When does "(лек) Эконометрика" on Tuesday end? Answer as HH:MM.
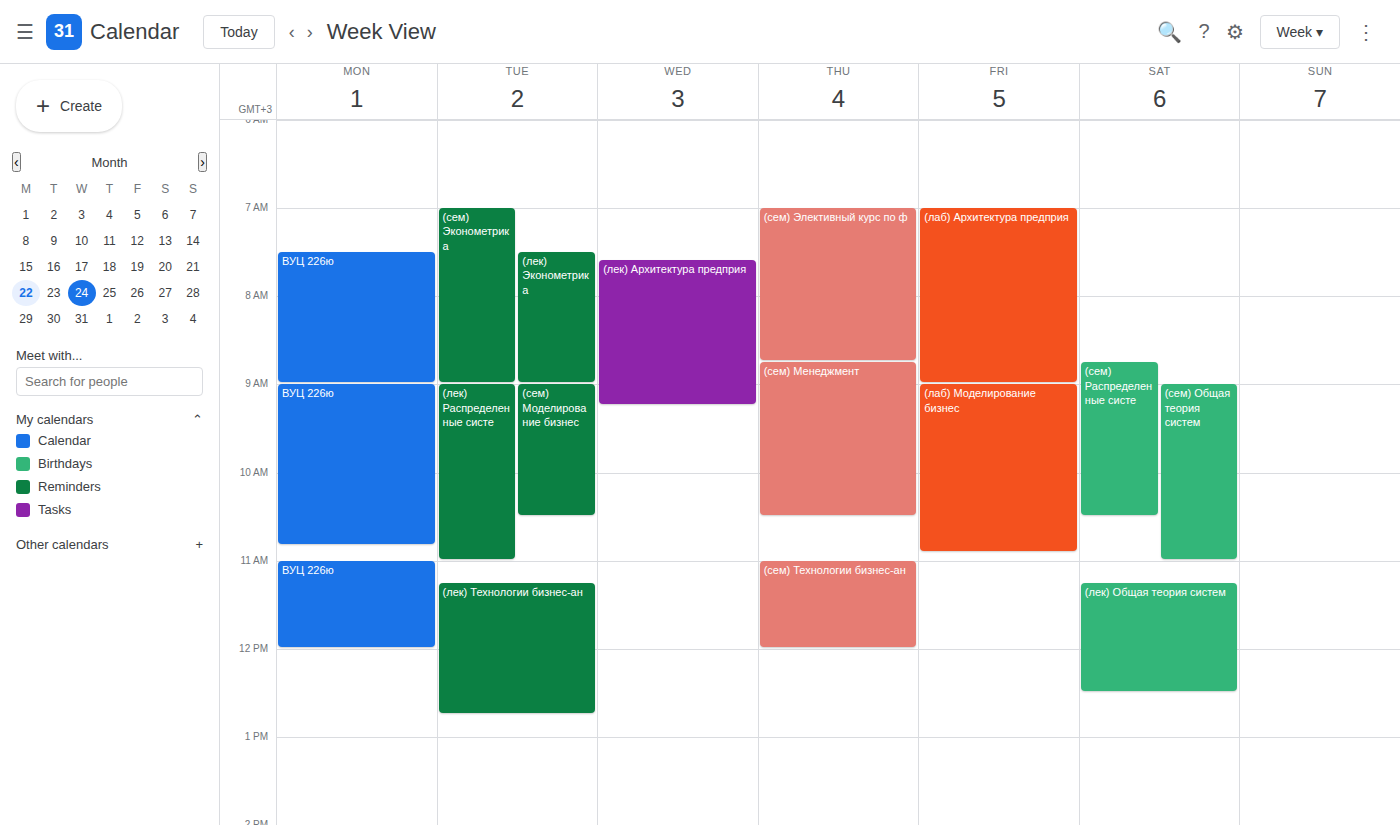
09:00